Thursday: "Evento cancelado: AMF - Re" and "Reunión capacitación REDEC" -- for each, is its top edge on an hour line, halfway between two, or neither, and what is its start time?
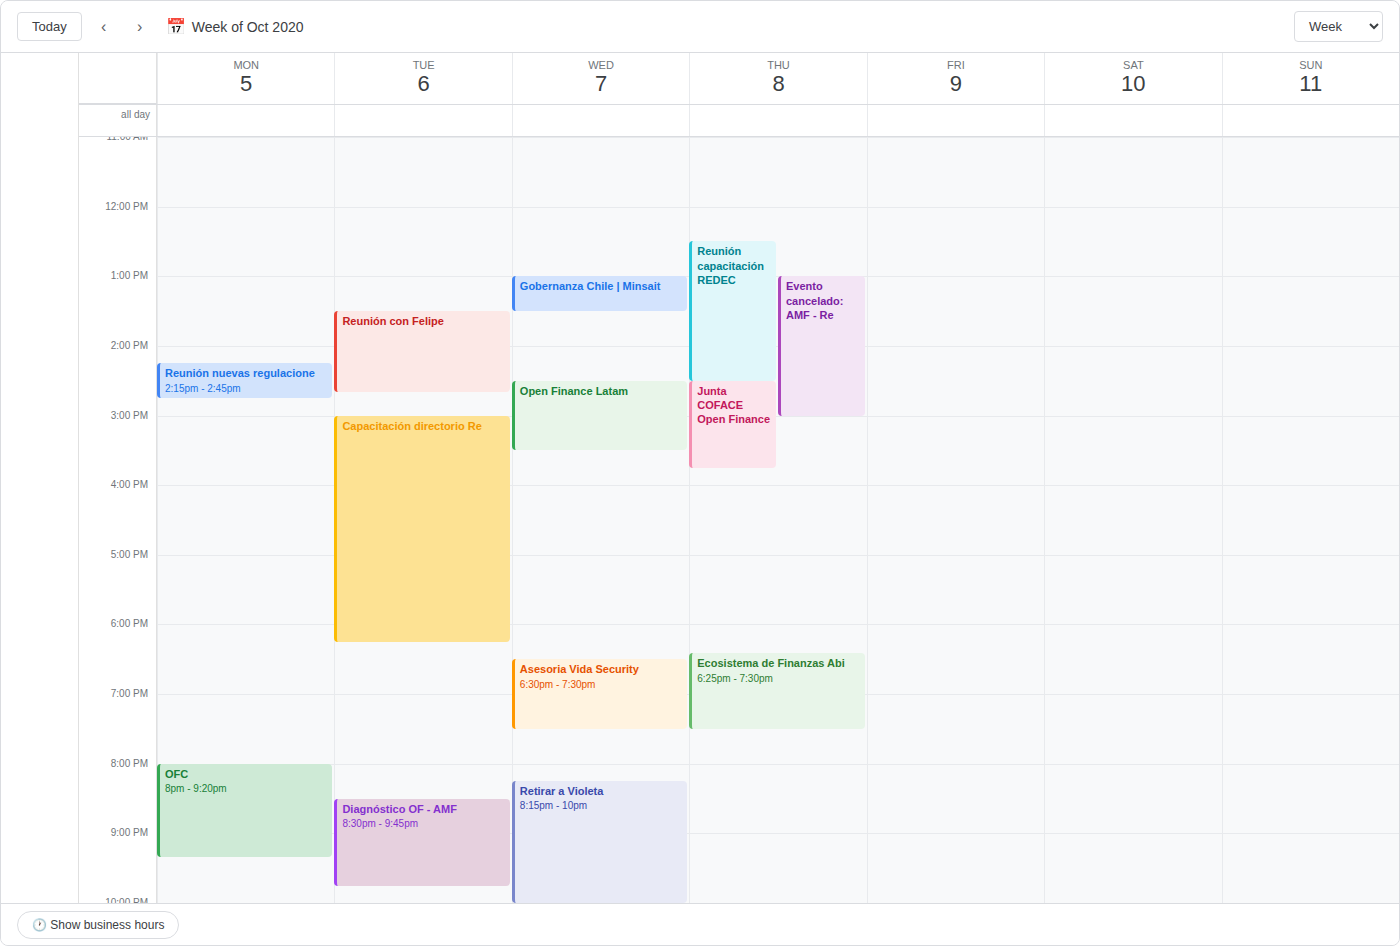
"Evento cancelado: AMF - Re": 1:00 PM, exactly on the 1 PM line. "Reunión capacitación REDEC": 12:30 PM, halfway between the 12 PM and 1 PM lines.